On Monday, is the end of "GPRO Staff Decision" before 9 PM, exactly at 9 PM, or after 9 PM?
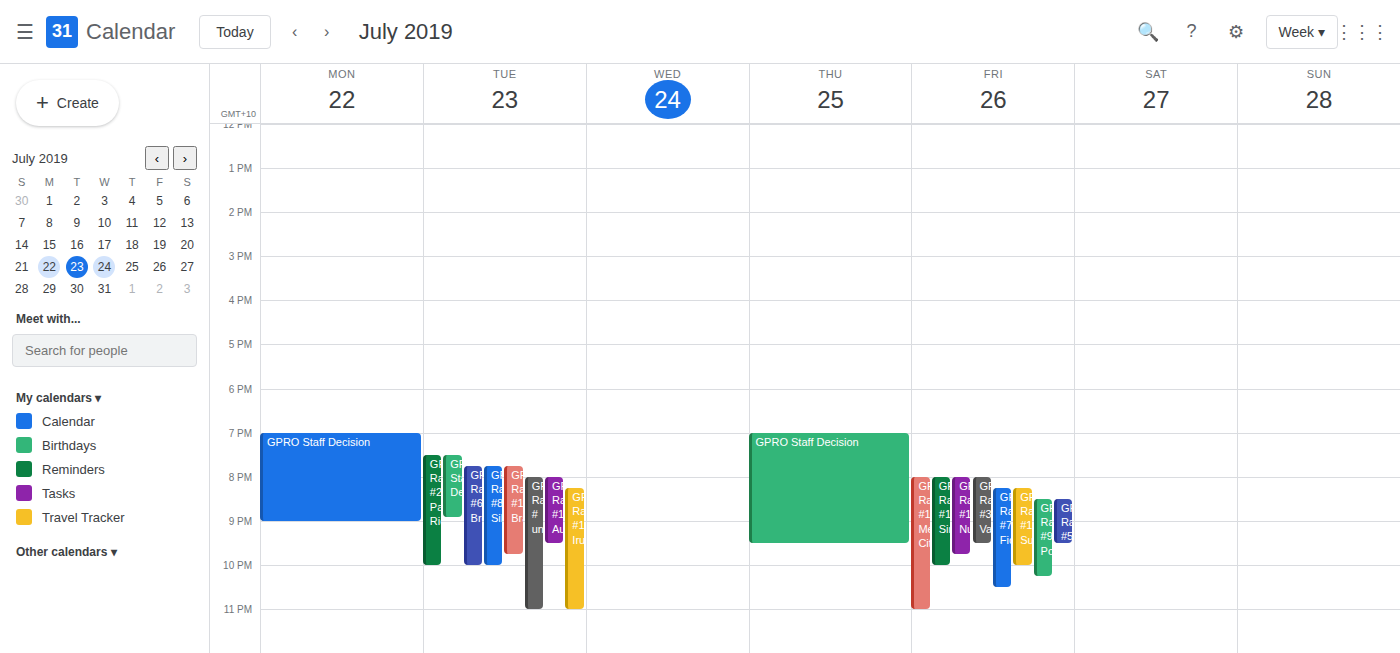
9:00 PM -- exactly at 9 PM, on the 9 PM line.